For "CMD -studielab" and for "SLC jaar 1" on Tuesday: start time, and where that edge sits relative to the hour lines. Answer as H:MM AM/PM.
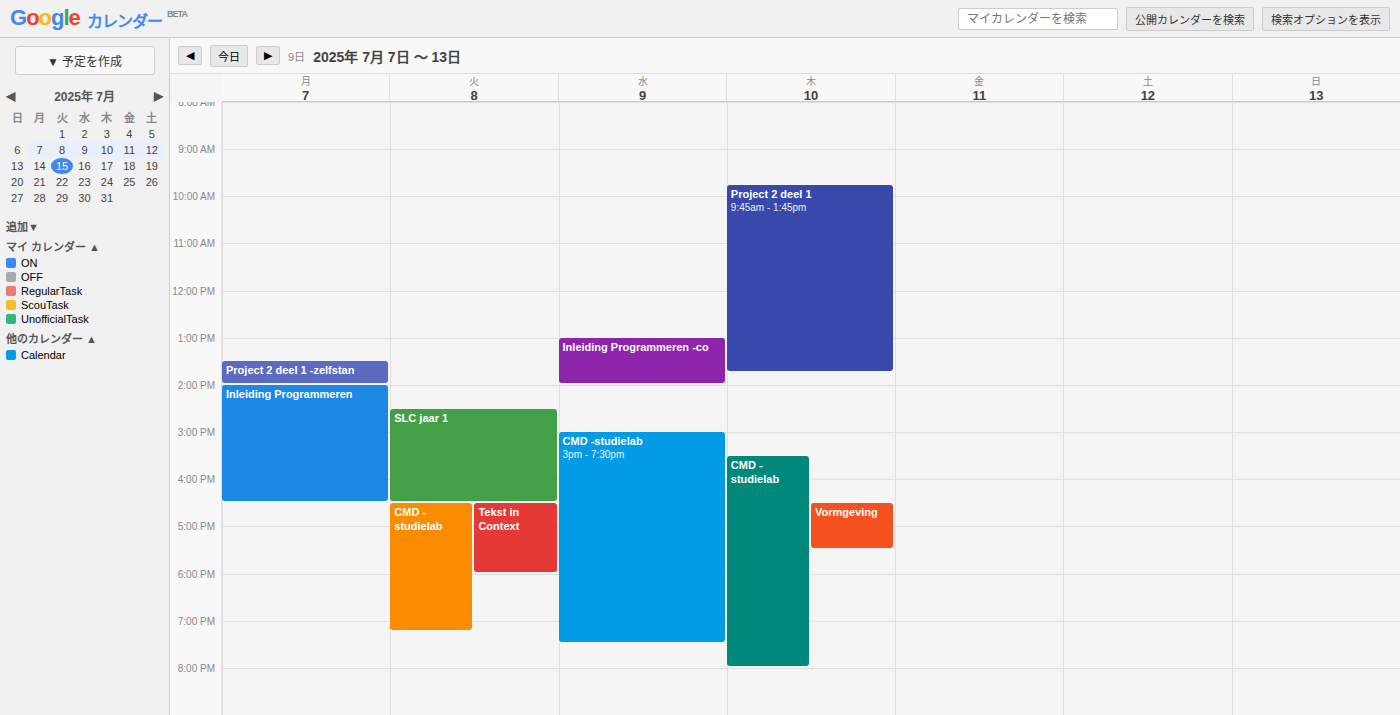
"CMD -studielab": 4:30 PM, halfway between the 4 PM and 5 PM lines. "SLC jaar 1": 2:30 PM, halfway between the 2 PM and 3 PM lines.